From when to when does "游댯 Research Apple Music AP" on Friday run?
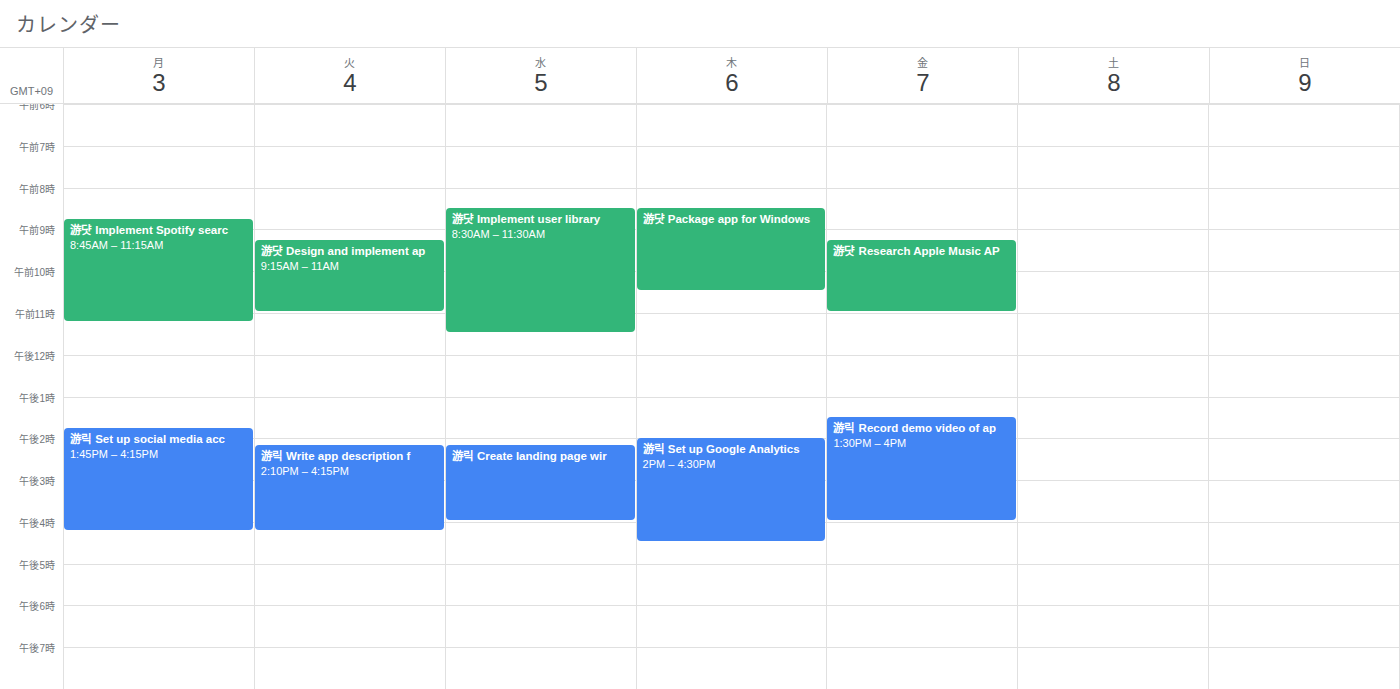
9:15 AM to 11:00 AM